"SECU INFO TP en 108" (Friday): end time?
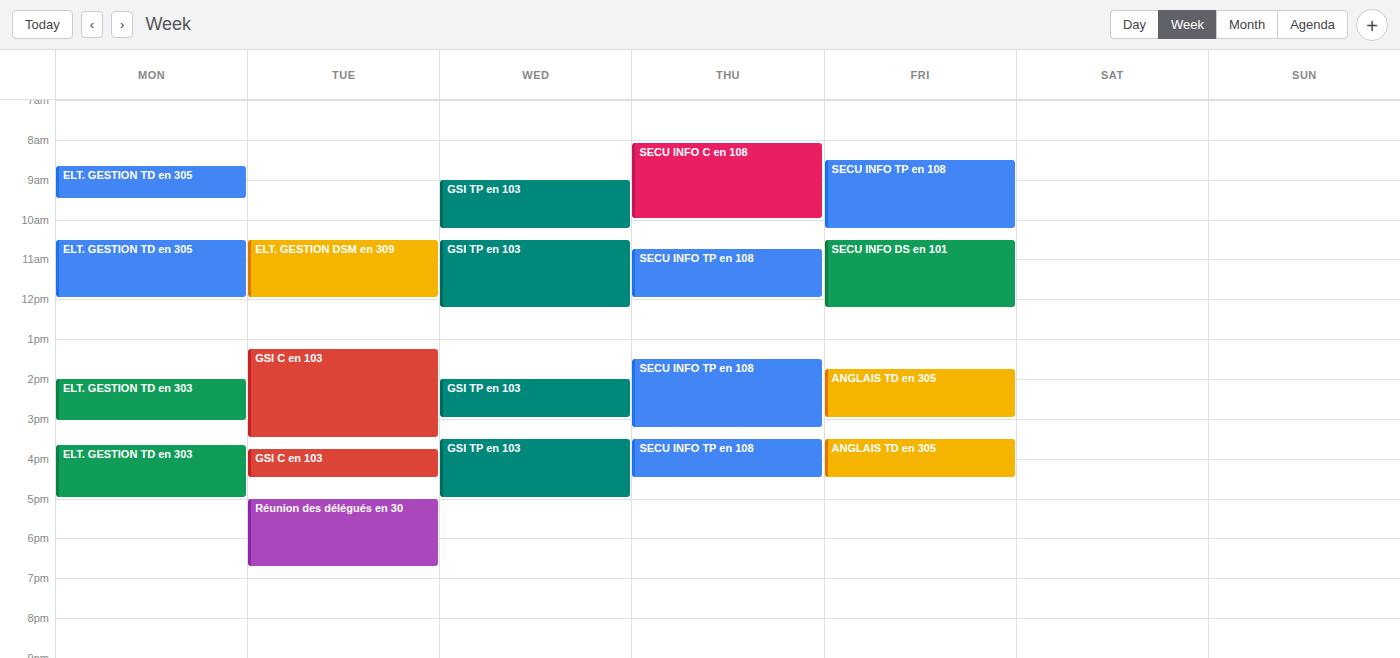
10:15 AM